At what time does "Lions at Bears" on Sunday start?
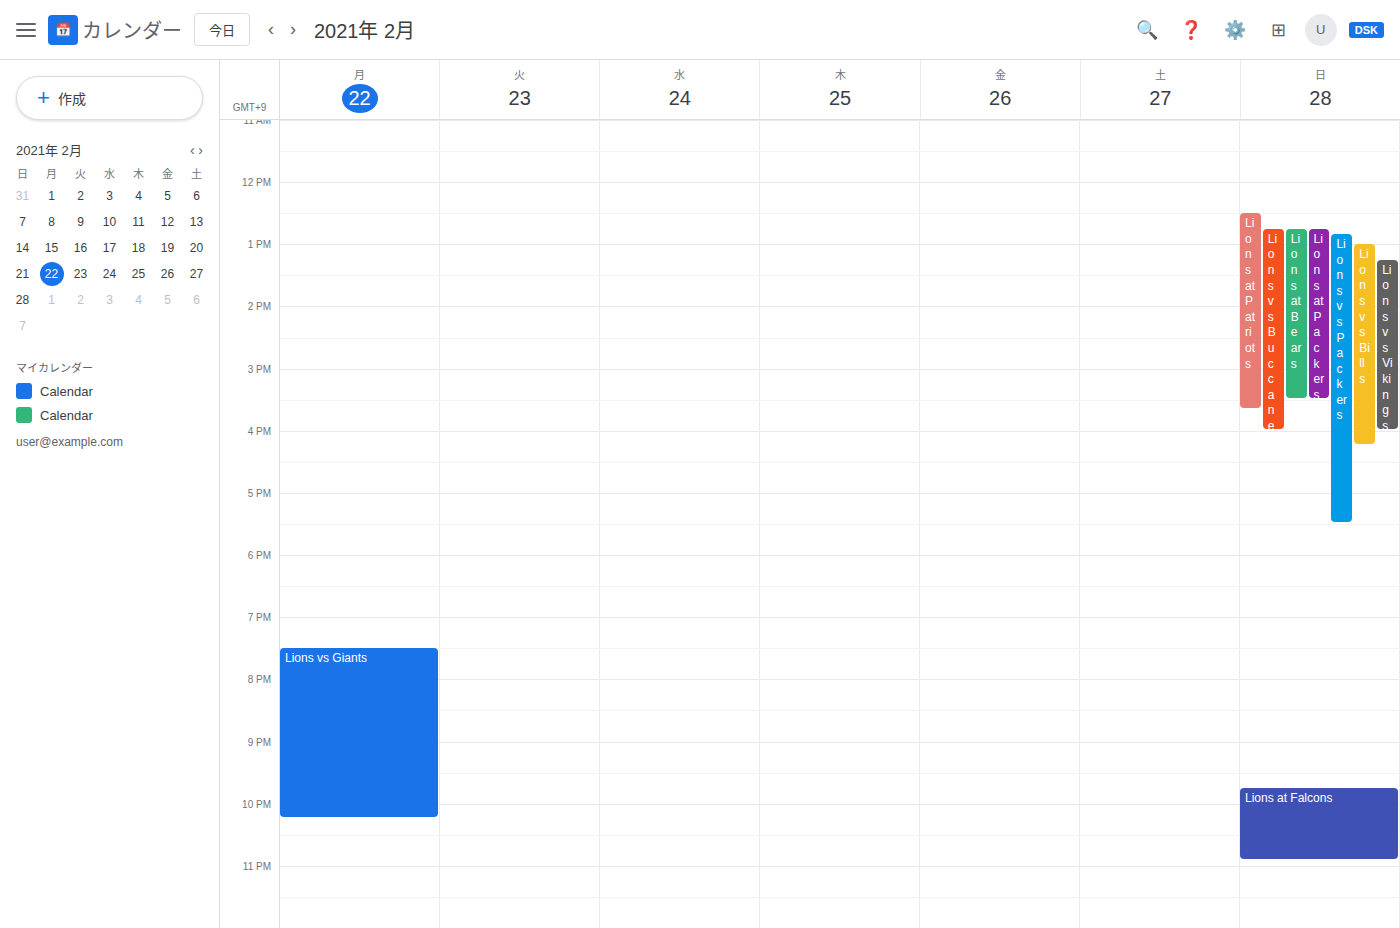
12:45 PM